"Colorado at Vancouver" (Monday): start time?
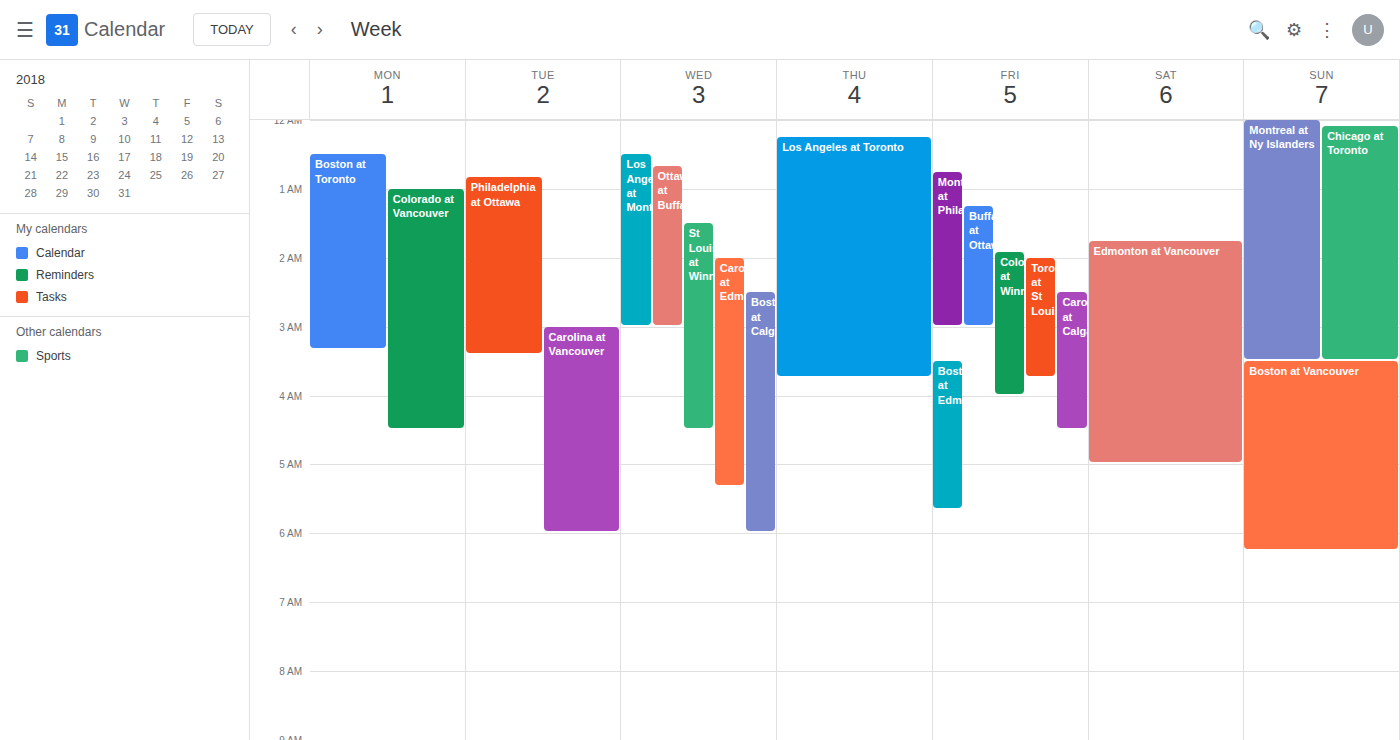
1:00 AM